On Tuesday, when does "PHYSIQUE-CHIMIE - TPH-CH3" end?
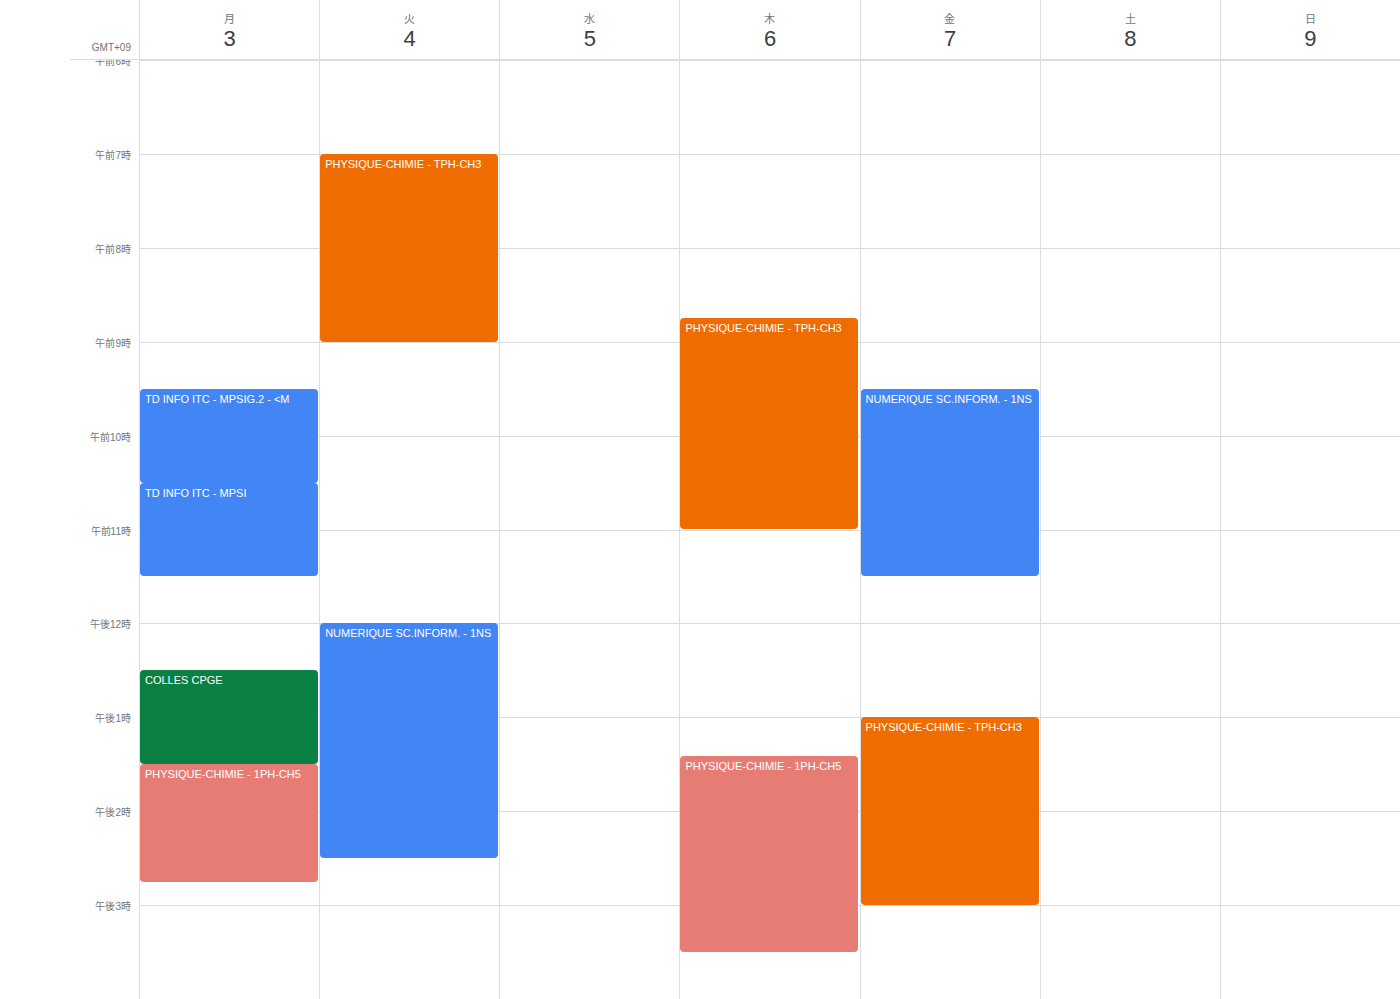
9:00 AM